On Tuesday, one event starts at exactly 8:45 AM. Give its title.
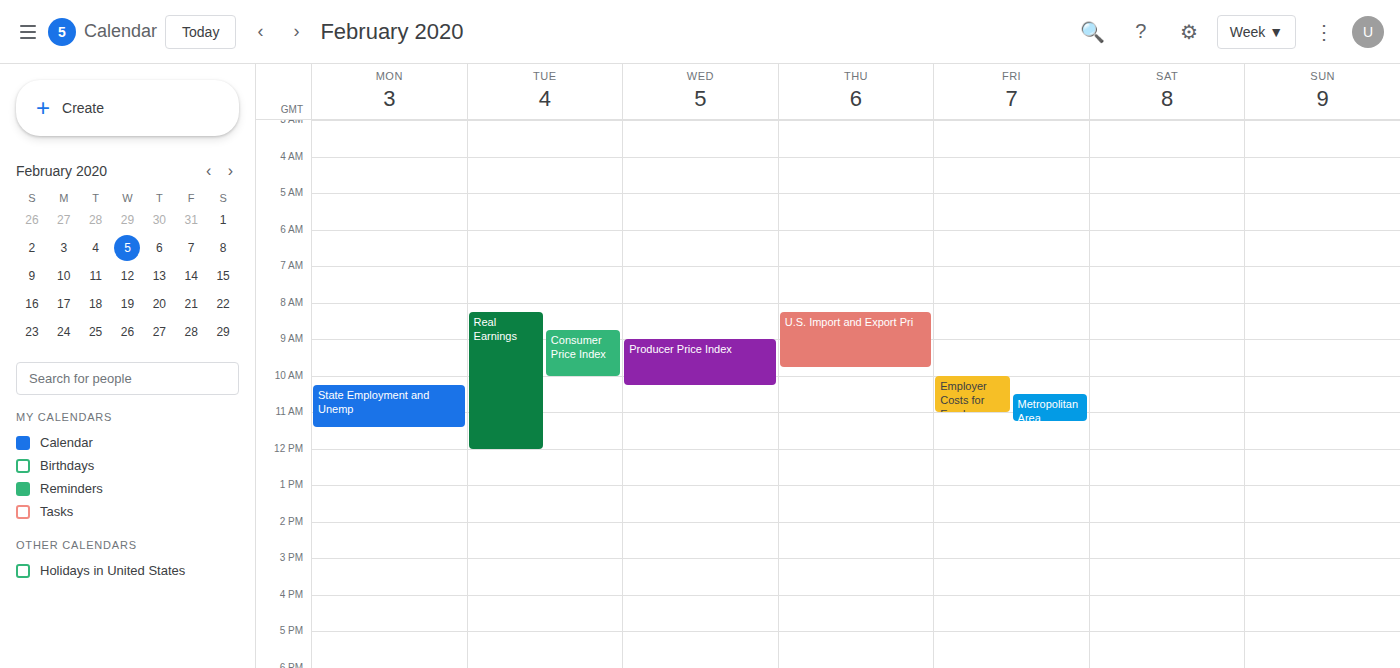
"Consumer Price Index"